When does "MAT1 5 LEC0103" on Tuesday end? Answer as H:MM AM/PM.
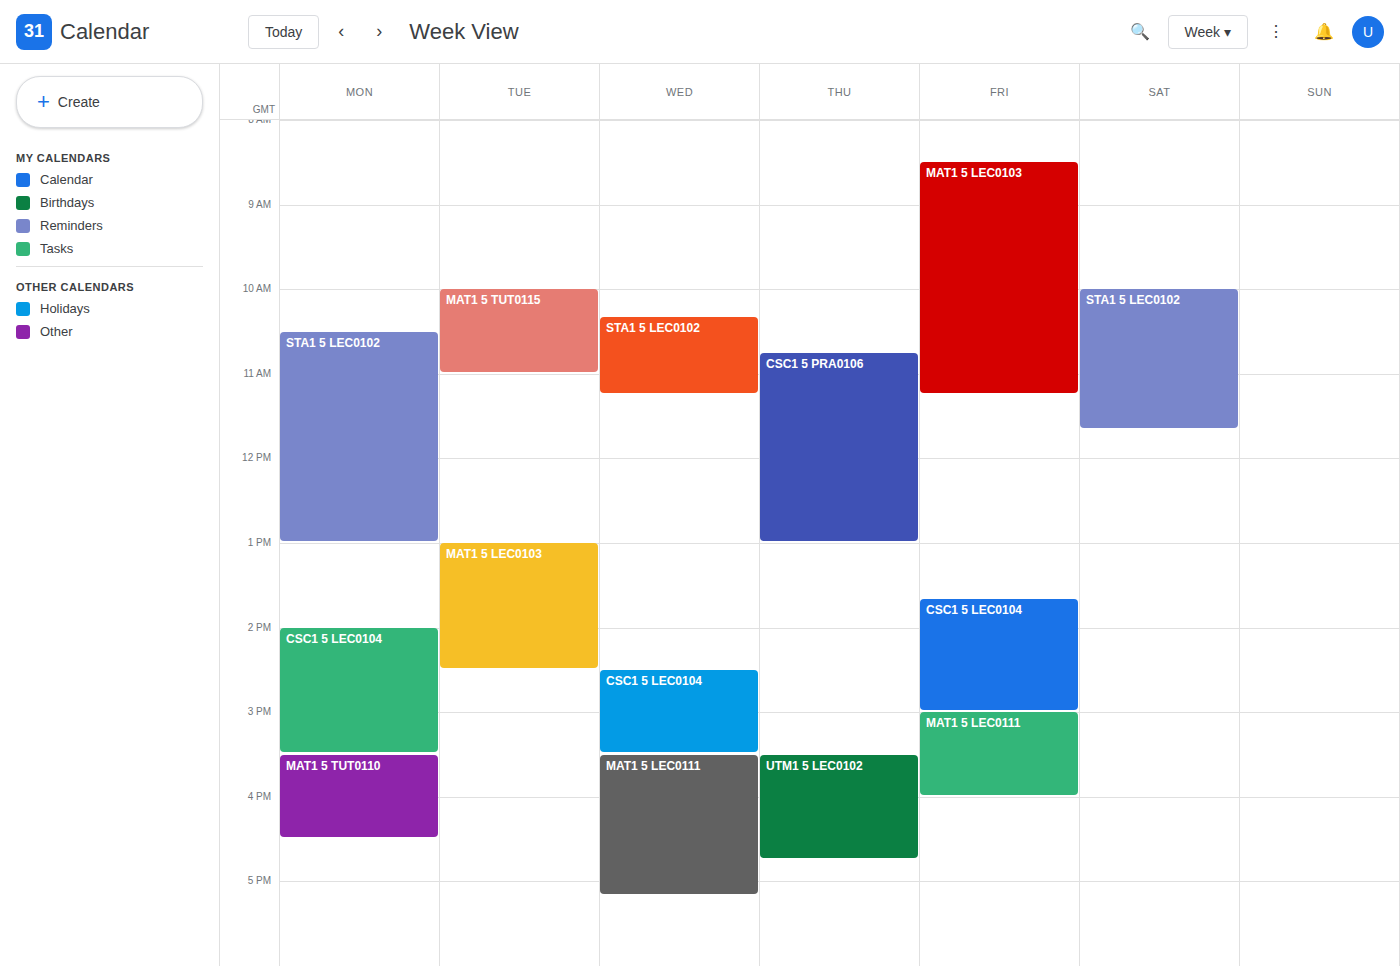
2:30 PM